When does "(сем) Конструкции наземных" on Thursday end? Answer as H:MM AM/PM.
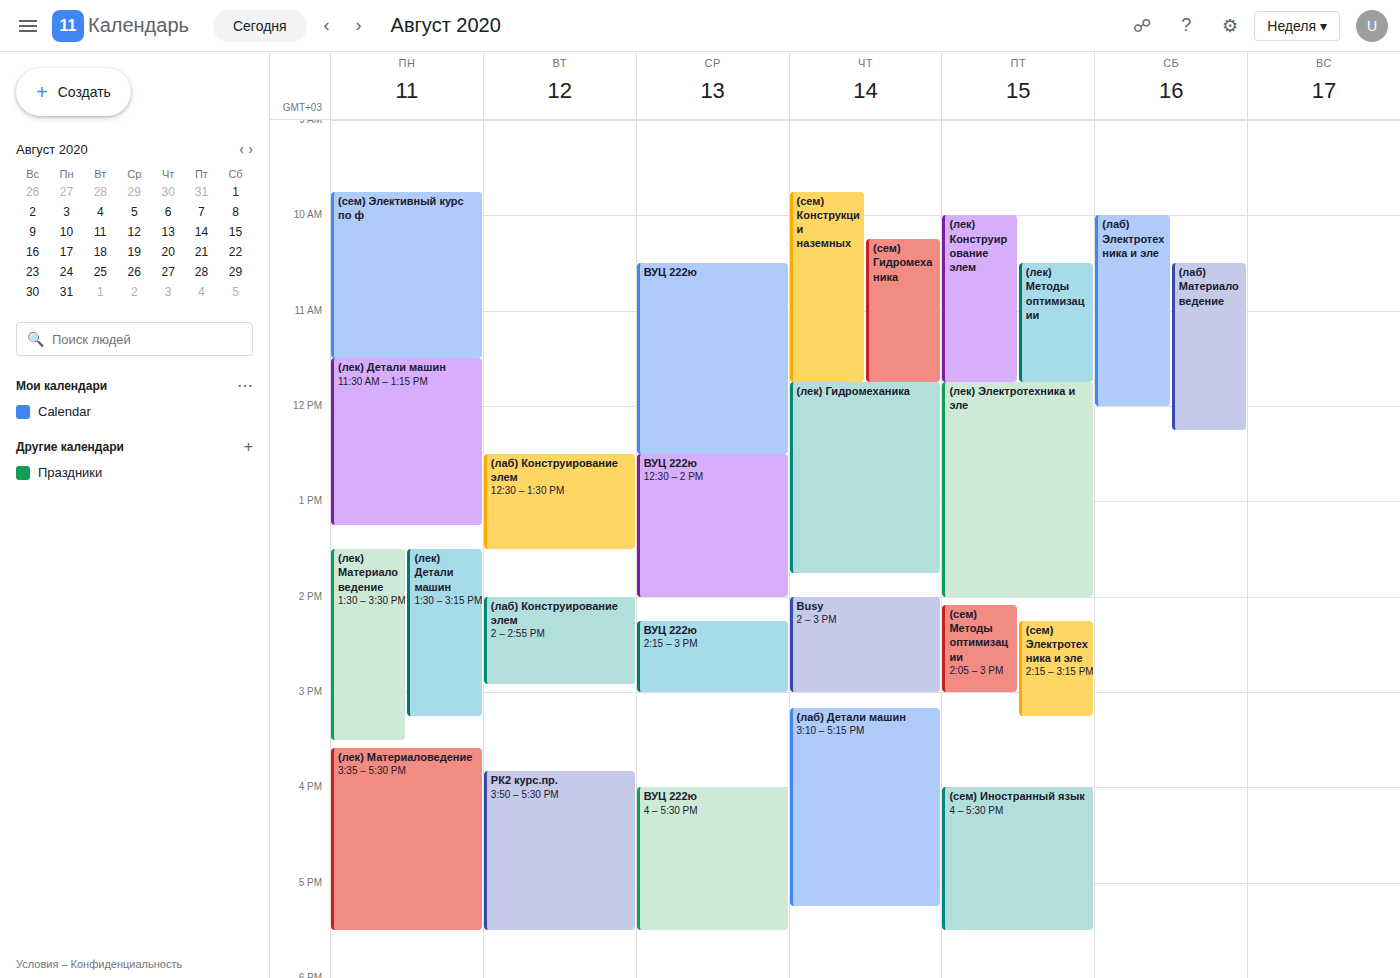
11:45 AM